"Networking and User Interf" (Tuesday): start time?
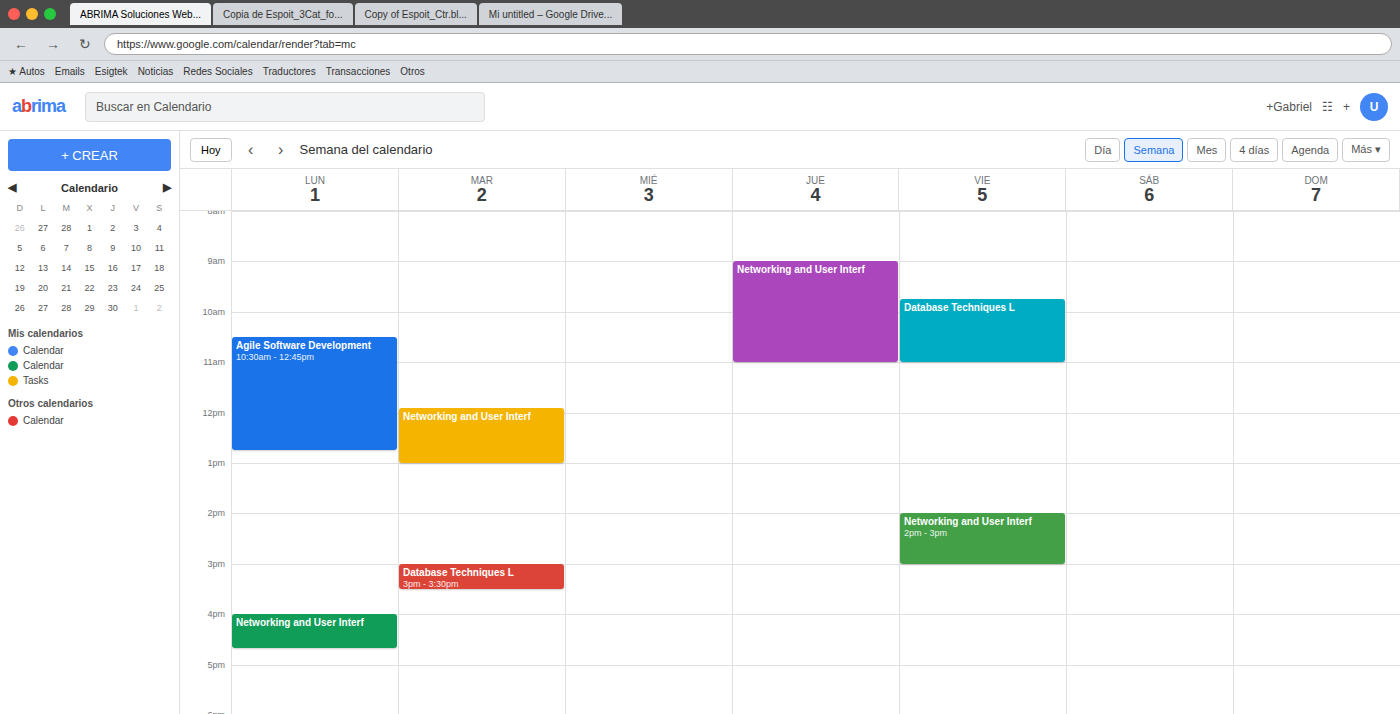
11:55